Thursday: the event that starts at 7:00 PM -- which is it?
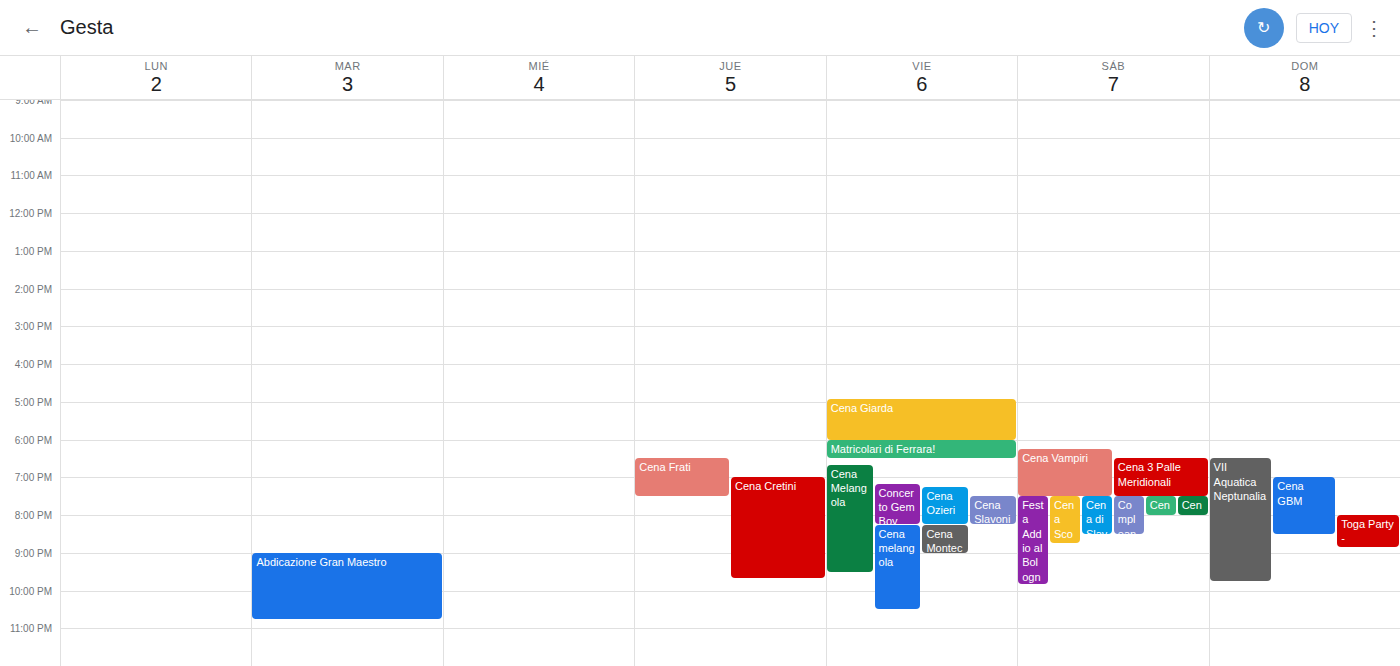
"Cena Cretini"